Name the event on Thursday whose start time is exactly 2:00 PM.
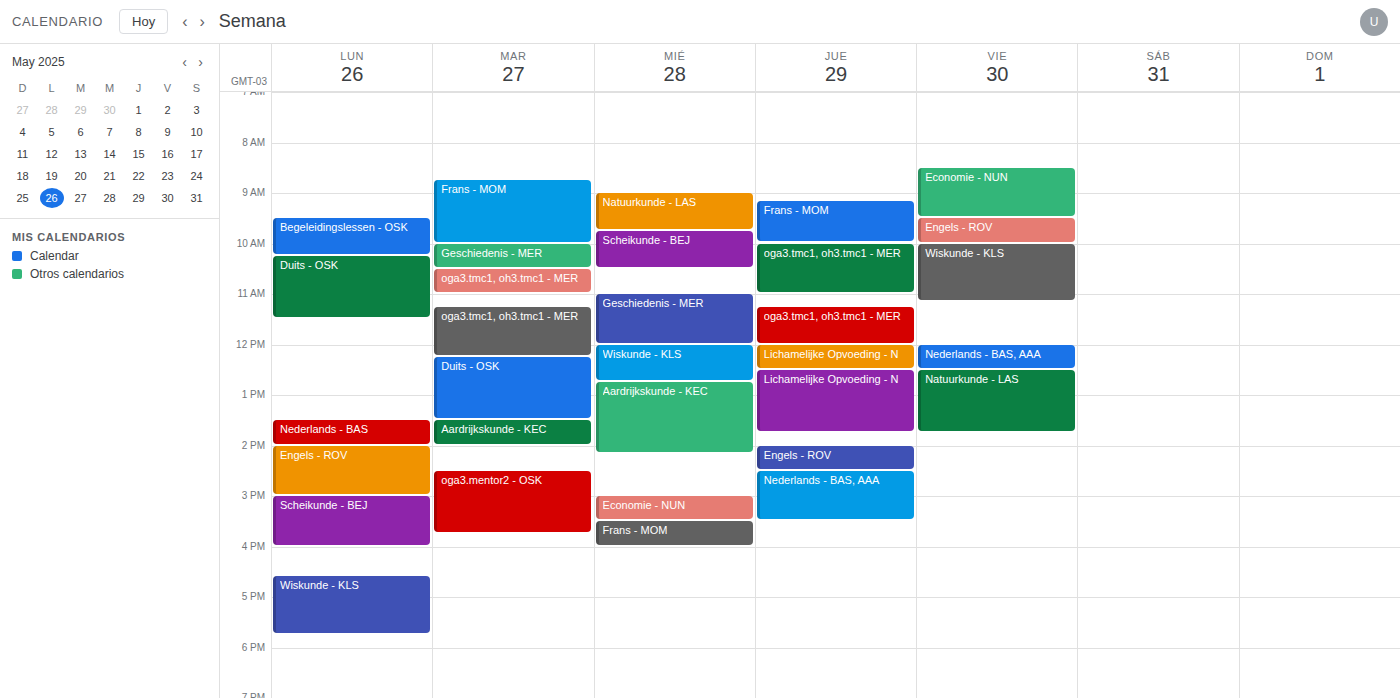
"Engels - ROV"